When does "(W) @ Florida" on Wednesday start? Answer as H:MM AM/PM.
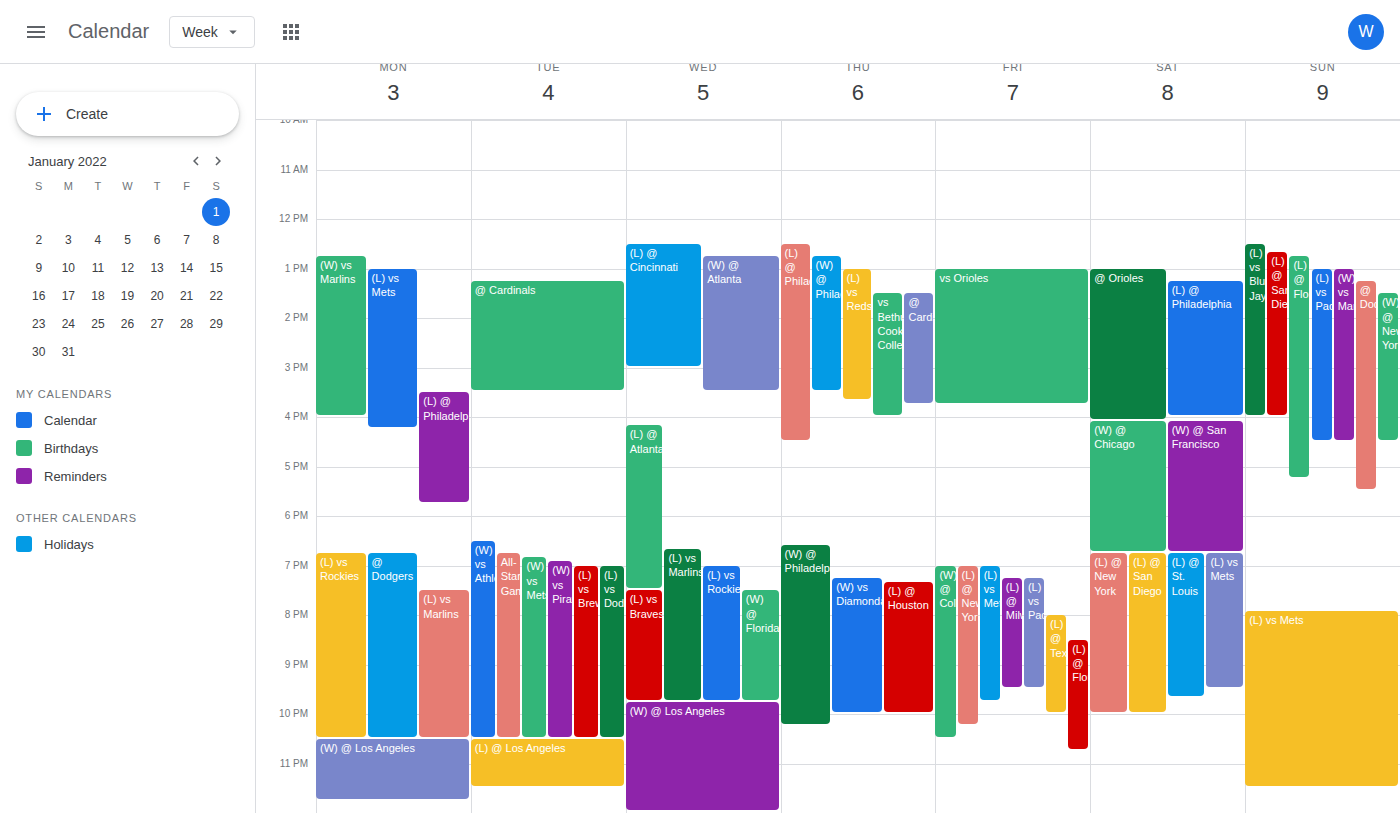
7:30 PM